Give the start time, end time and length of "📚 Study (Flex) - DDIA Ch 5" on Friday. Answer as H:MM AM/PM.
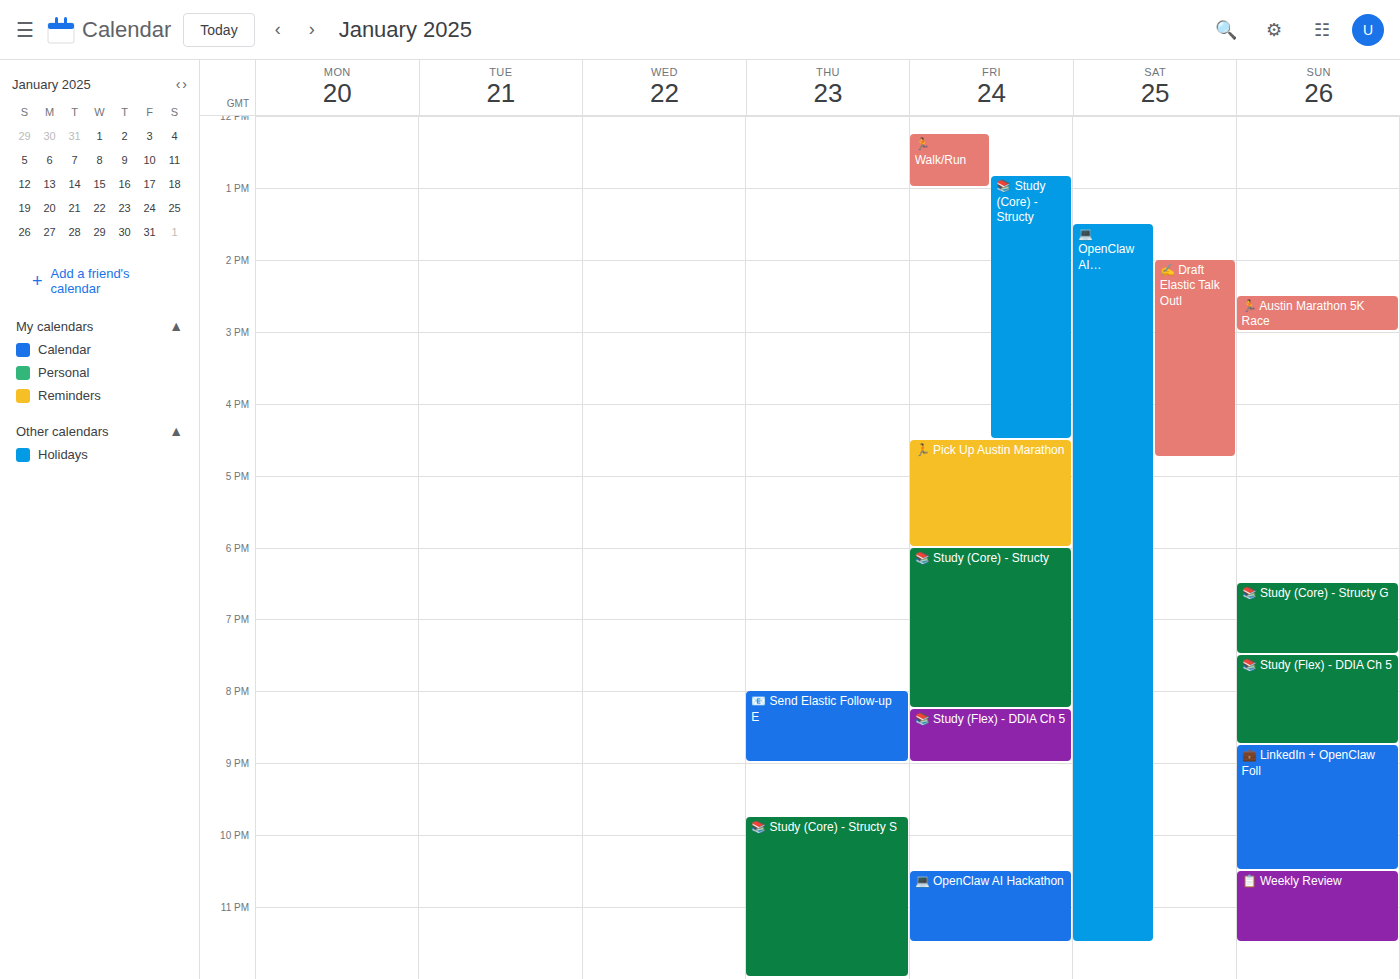
8:15 PM to 9:00 PM, 45 minutes